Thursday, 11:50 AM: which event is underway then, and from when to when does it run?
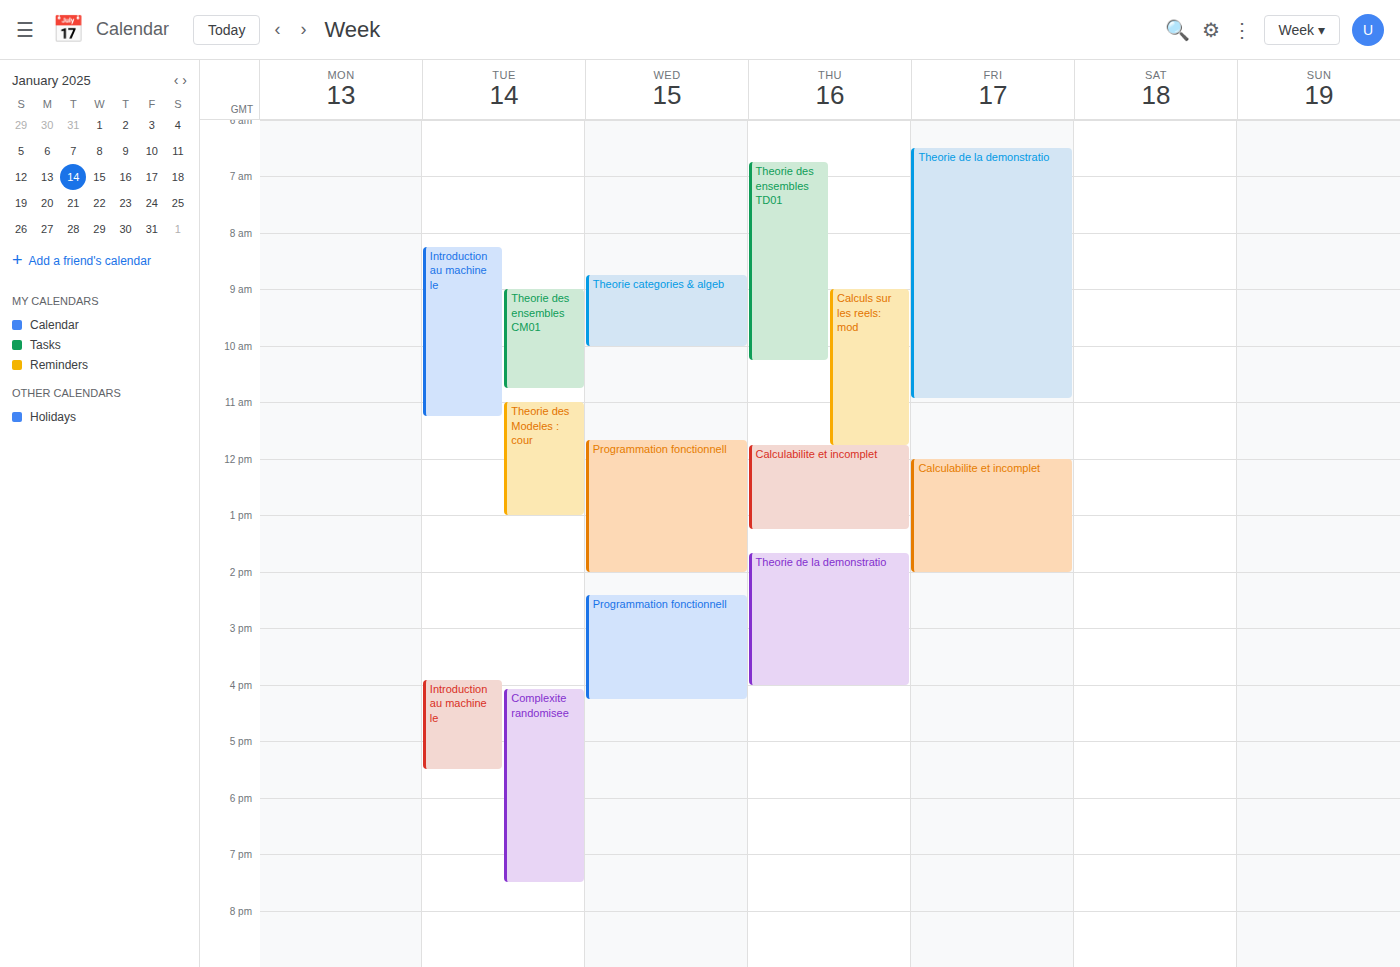
"Calculabilite et incomplet", 11:45 AM to 1:15 PM